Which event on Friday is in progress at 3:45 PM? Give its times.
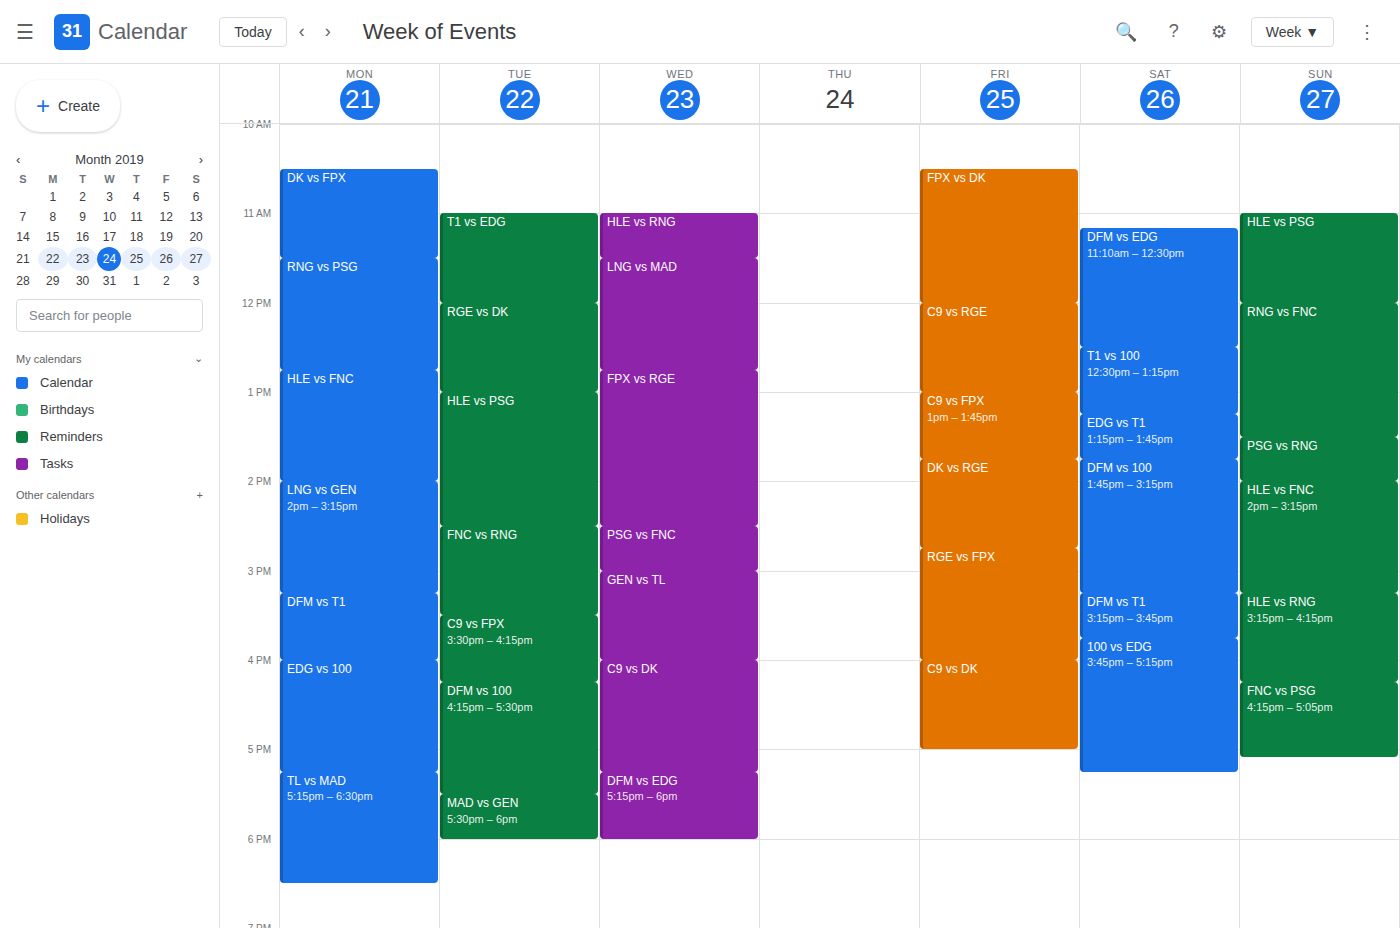
"RGE vs FPX", 2:45 PM to 4:00 PM